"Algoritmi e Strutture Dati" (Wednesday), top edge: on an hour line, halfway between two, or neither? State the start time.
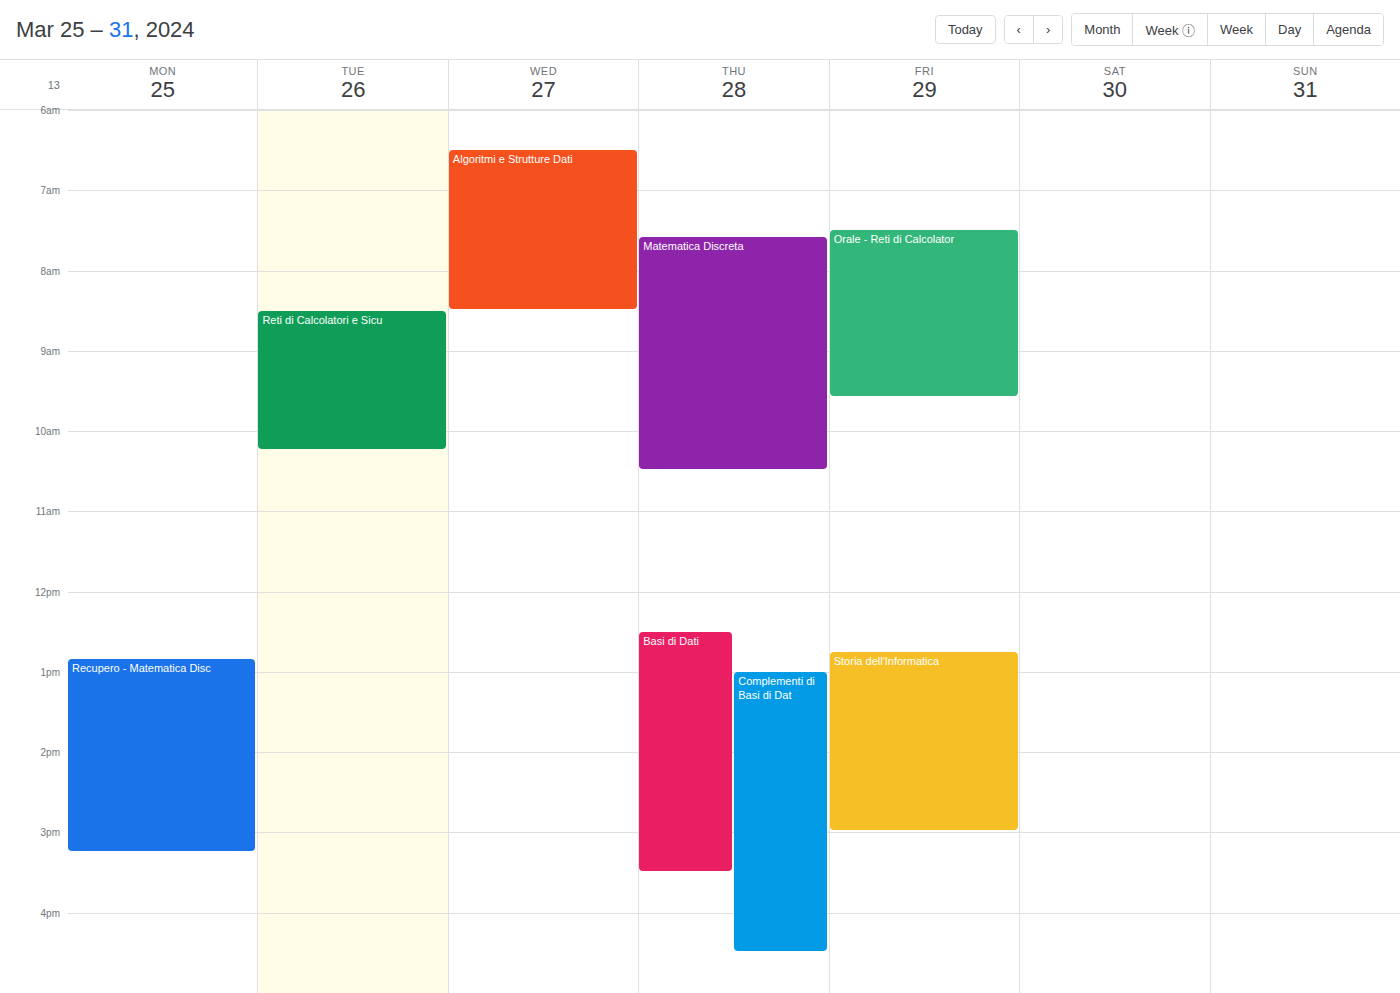
06:30 -- halfway between the 06:00 and 07:00 lines.